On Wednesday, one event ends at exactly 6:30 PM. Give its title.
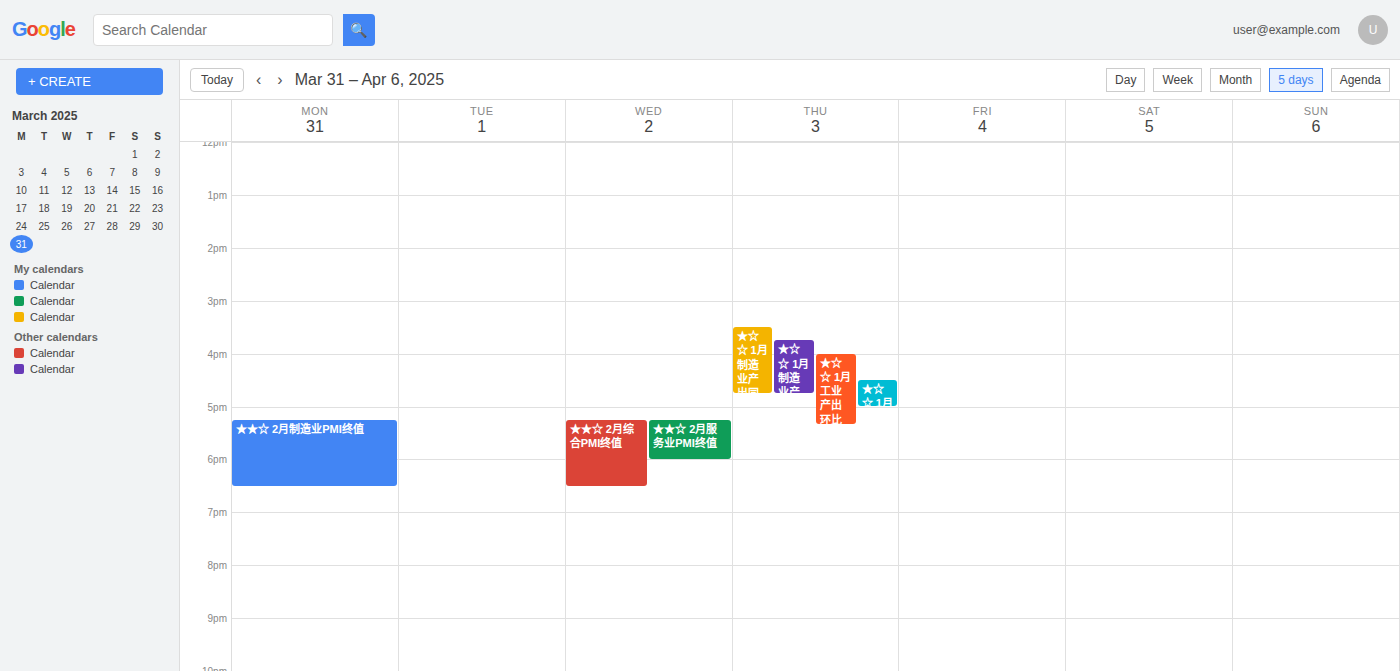
"★★☆ 2月综合PMI终值"